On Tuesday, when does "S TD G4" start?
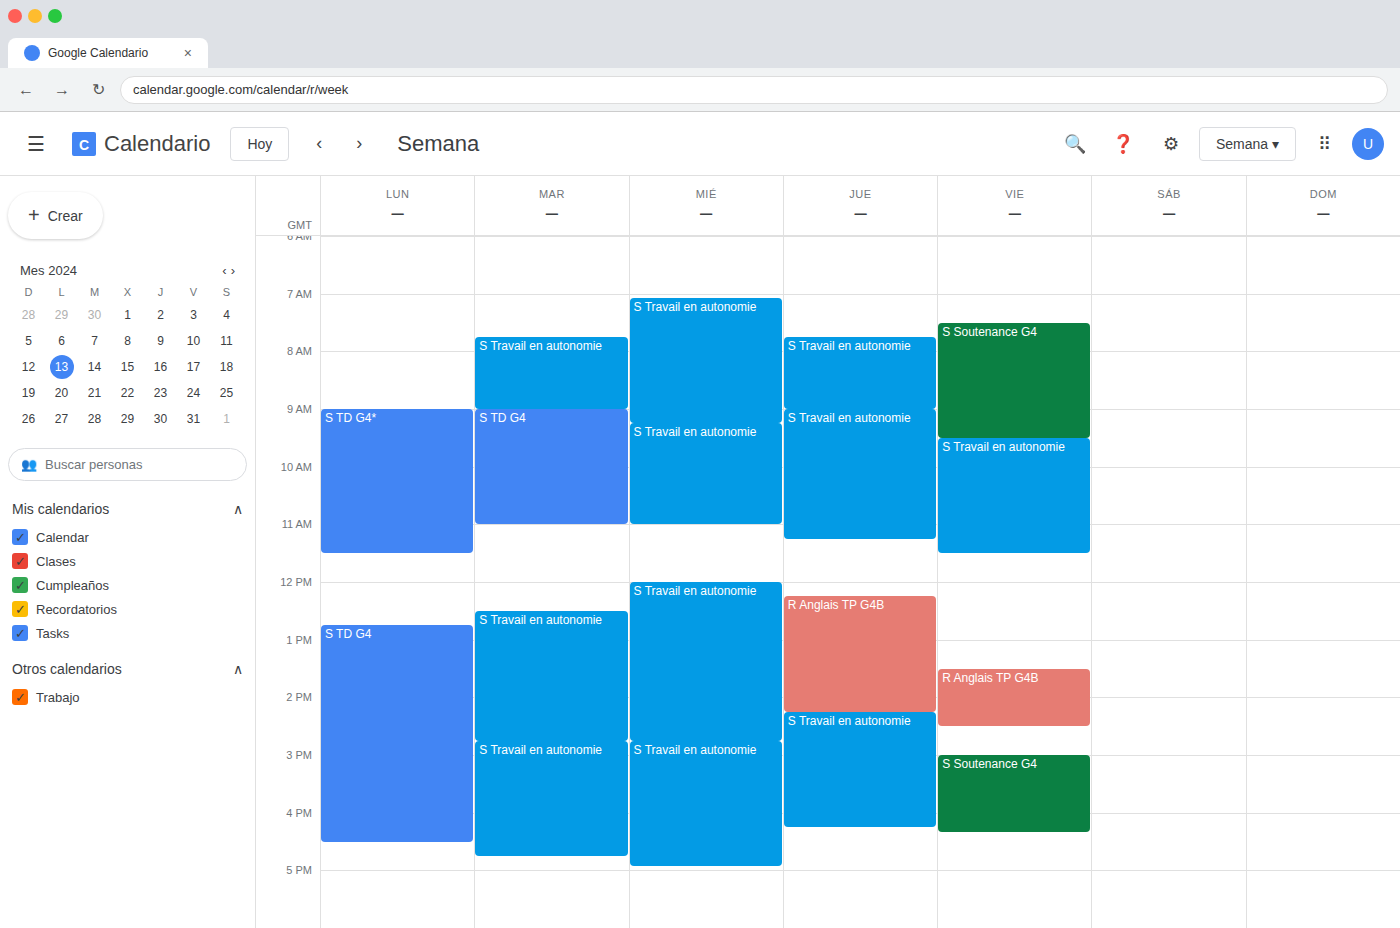
9:00 AM